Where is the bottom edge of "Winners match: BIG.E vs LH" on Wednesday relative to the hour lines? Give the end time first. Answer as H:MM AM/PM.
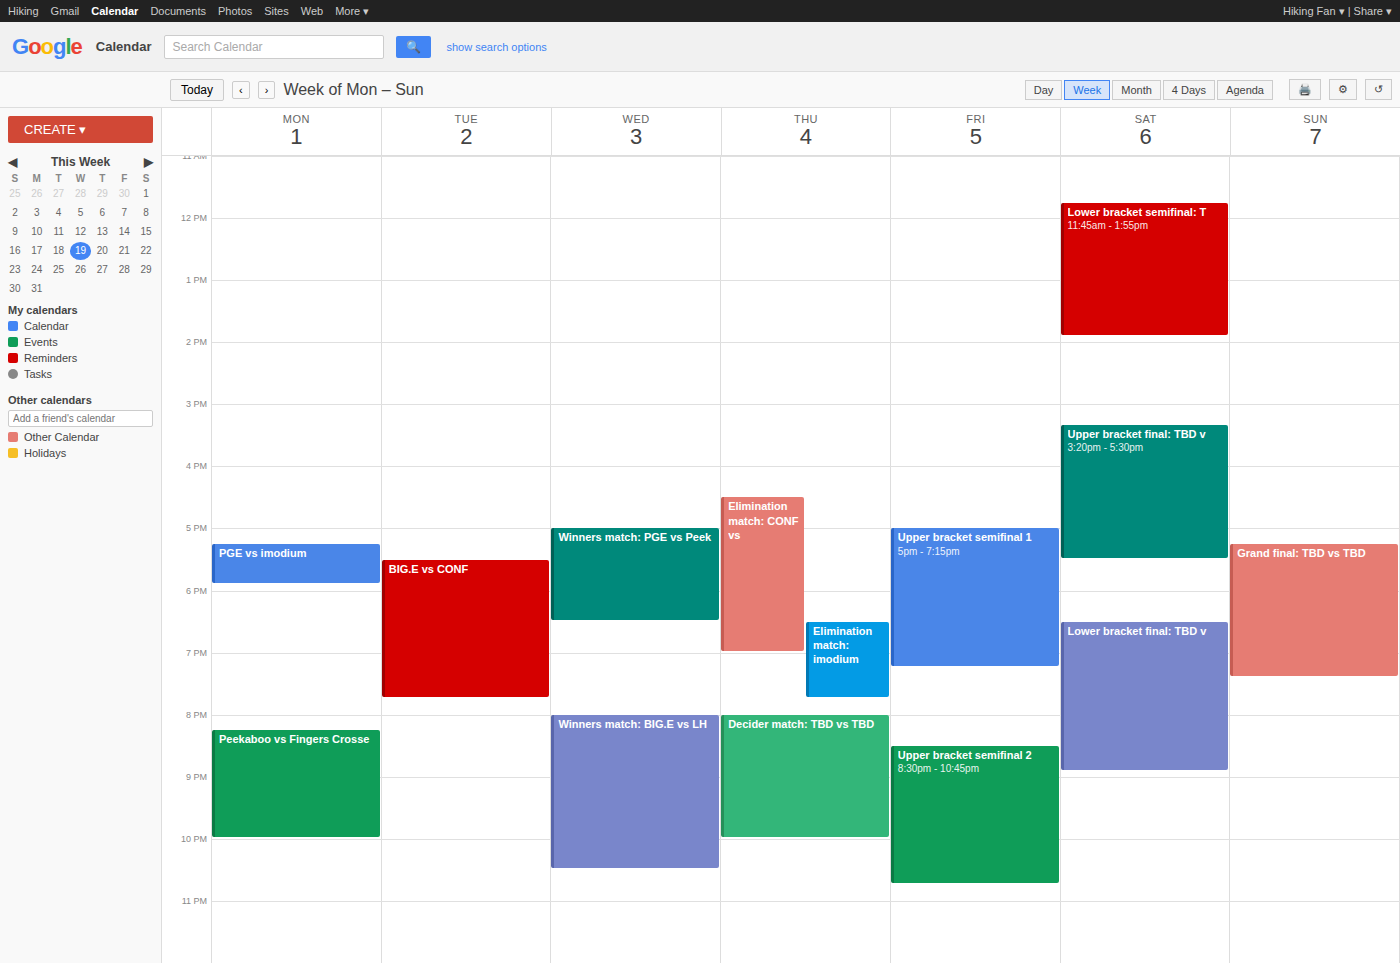
10:30 PM -- halfway between the 10 PM and 11 PM lines.